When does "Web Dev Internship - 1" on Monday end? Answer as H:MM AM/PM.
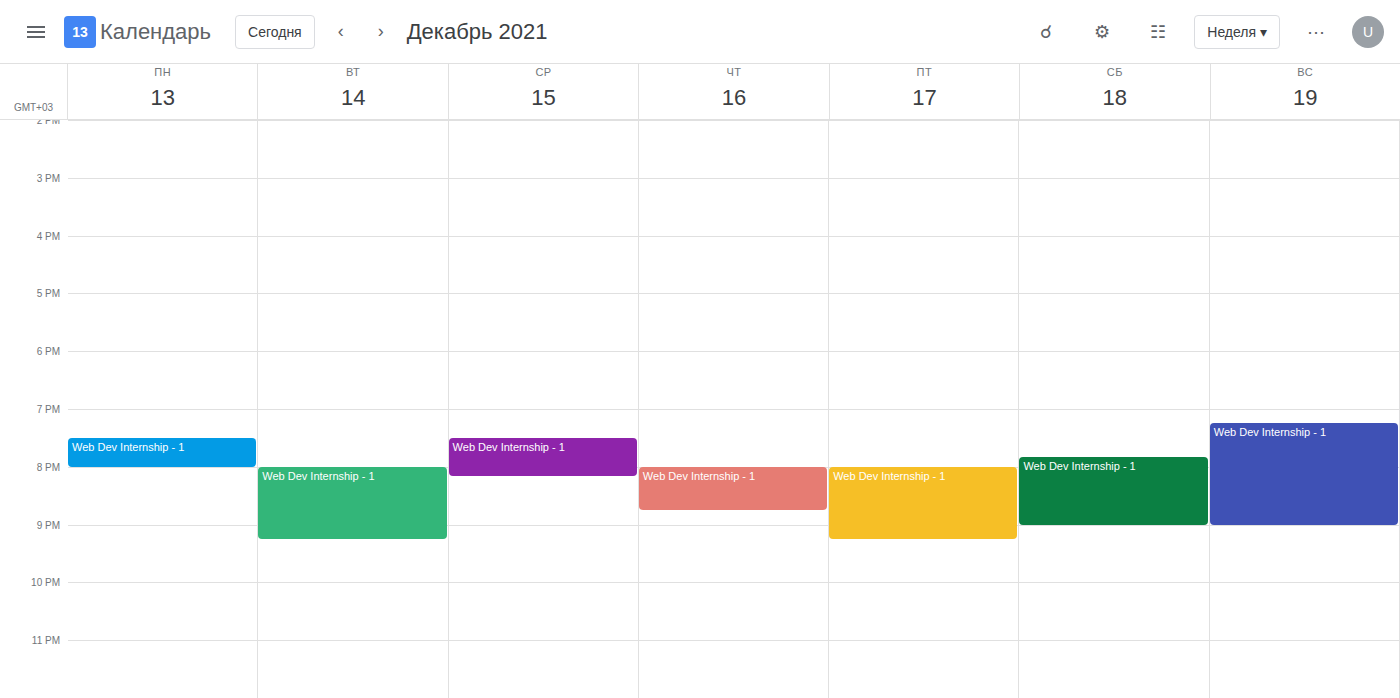
8:00 PM